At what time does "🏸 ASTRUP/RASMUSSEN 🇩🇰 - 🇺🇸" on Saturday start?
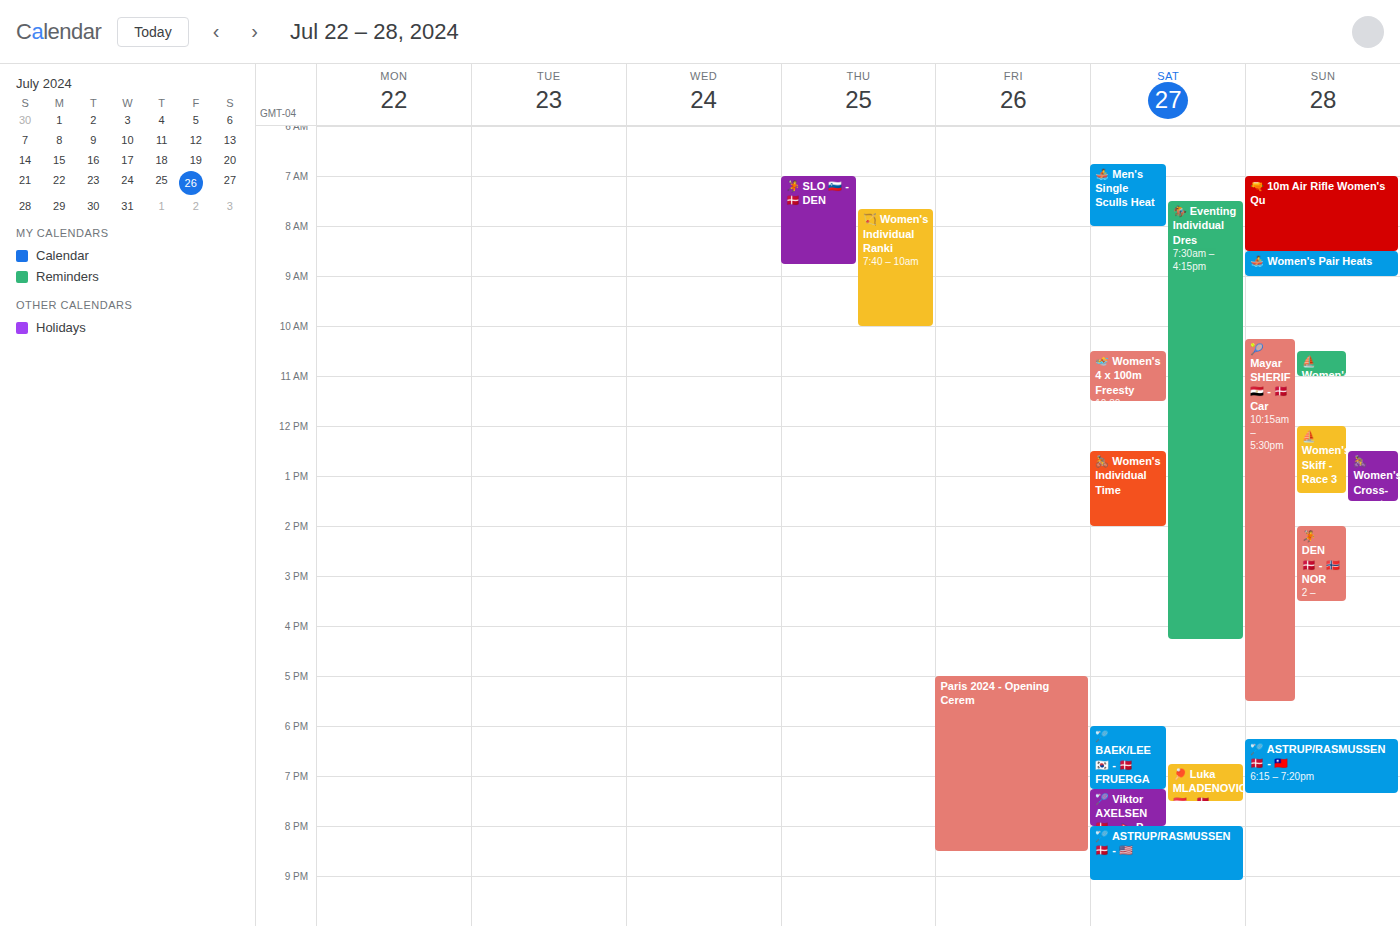
8:00 PM